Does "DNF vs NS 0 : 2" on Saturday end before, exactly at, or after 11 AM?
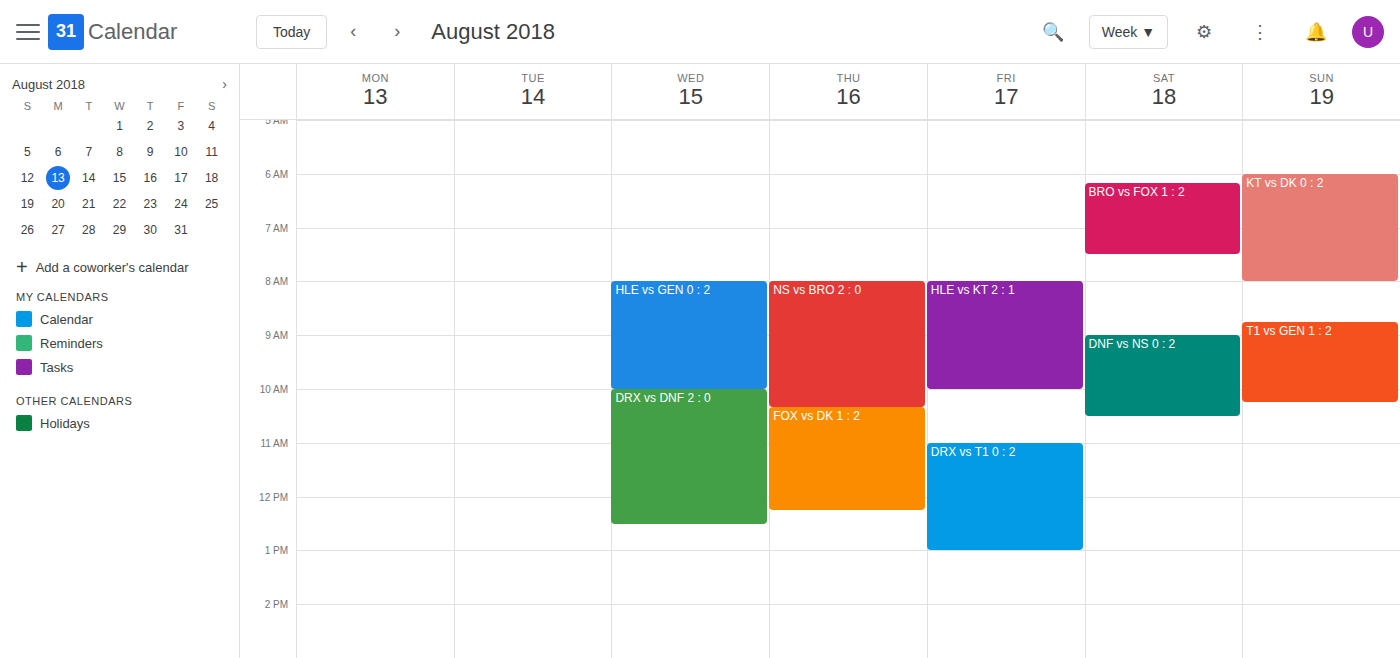
10:30 AM -- before 11 AM, 30 minutes above the 11 AM line.